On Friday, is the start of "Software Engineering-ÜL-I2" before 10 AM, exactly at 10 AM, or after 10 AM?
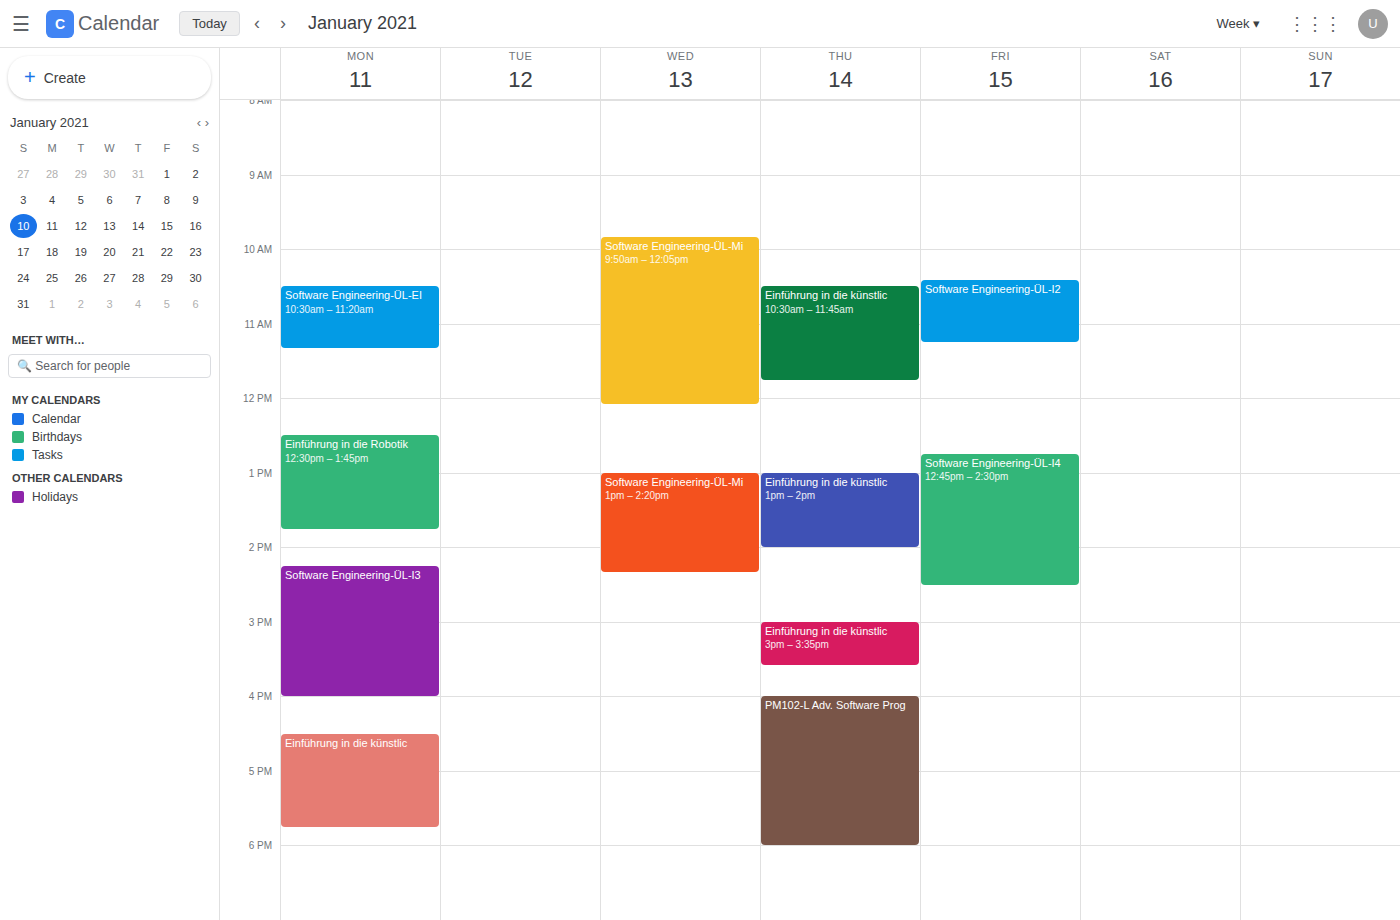
10:25 AM -- after 10 AM, 25 minutes below the 10 AM line.